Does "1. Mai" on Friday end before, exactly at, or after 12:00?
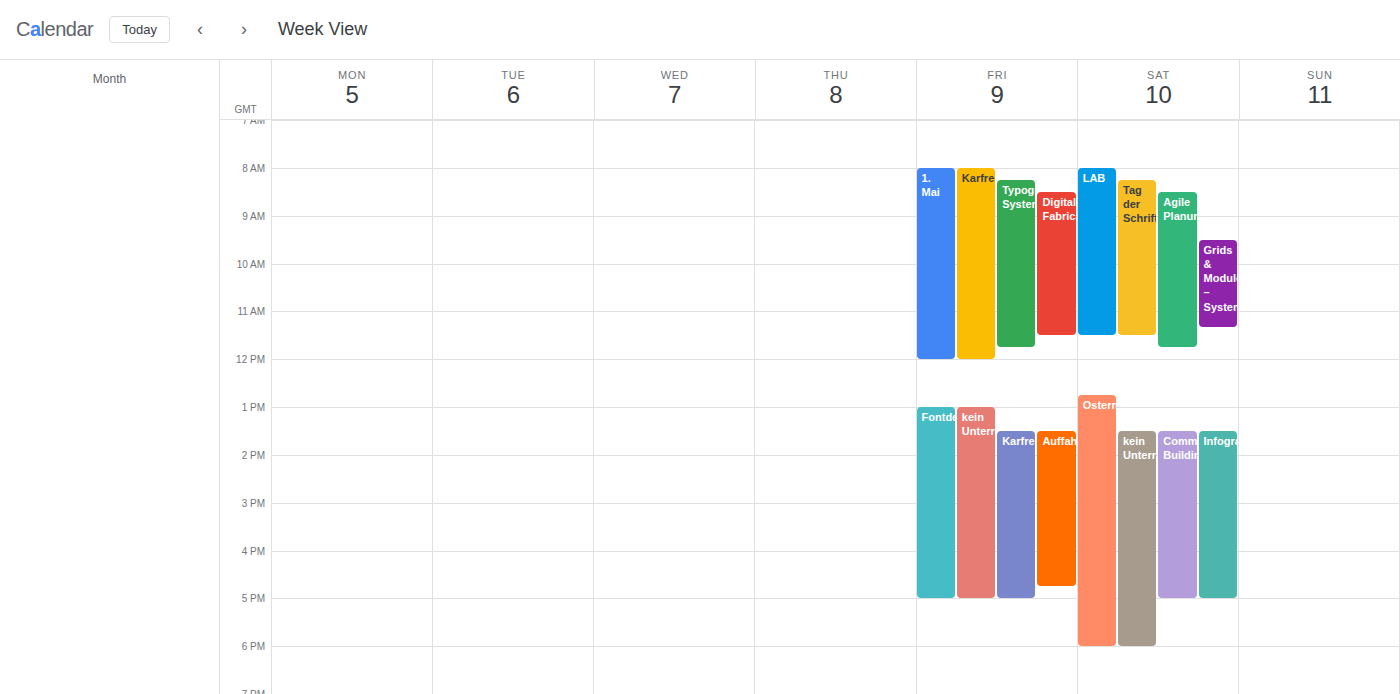
12:00 -- exactly at 12:00, on the 12:00 line.